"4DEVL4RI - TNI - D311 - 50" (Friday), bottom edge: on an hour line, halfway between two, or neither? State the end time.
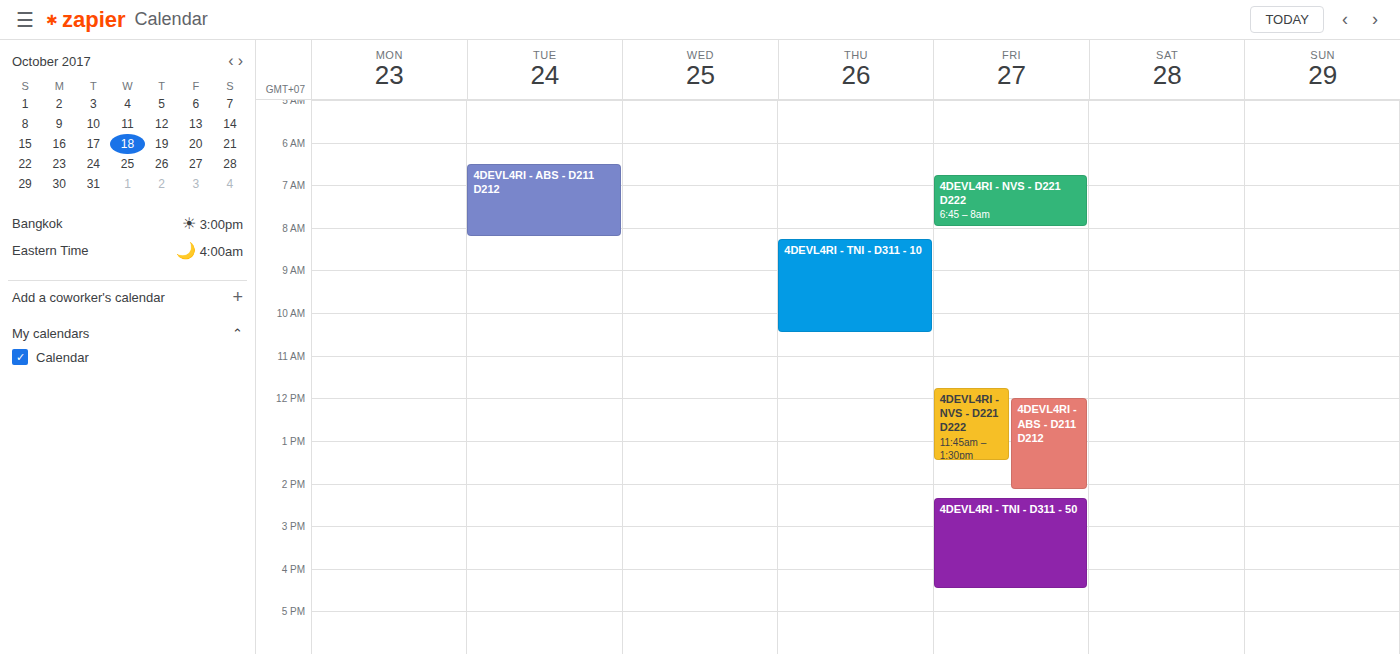
4:30 PM -- halfway between the 4 PM and 5 PM lines.